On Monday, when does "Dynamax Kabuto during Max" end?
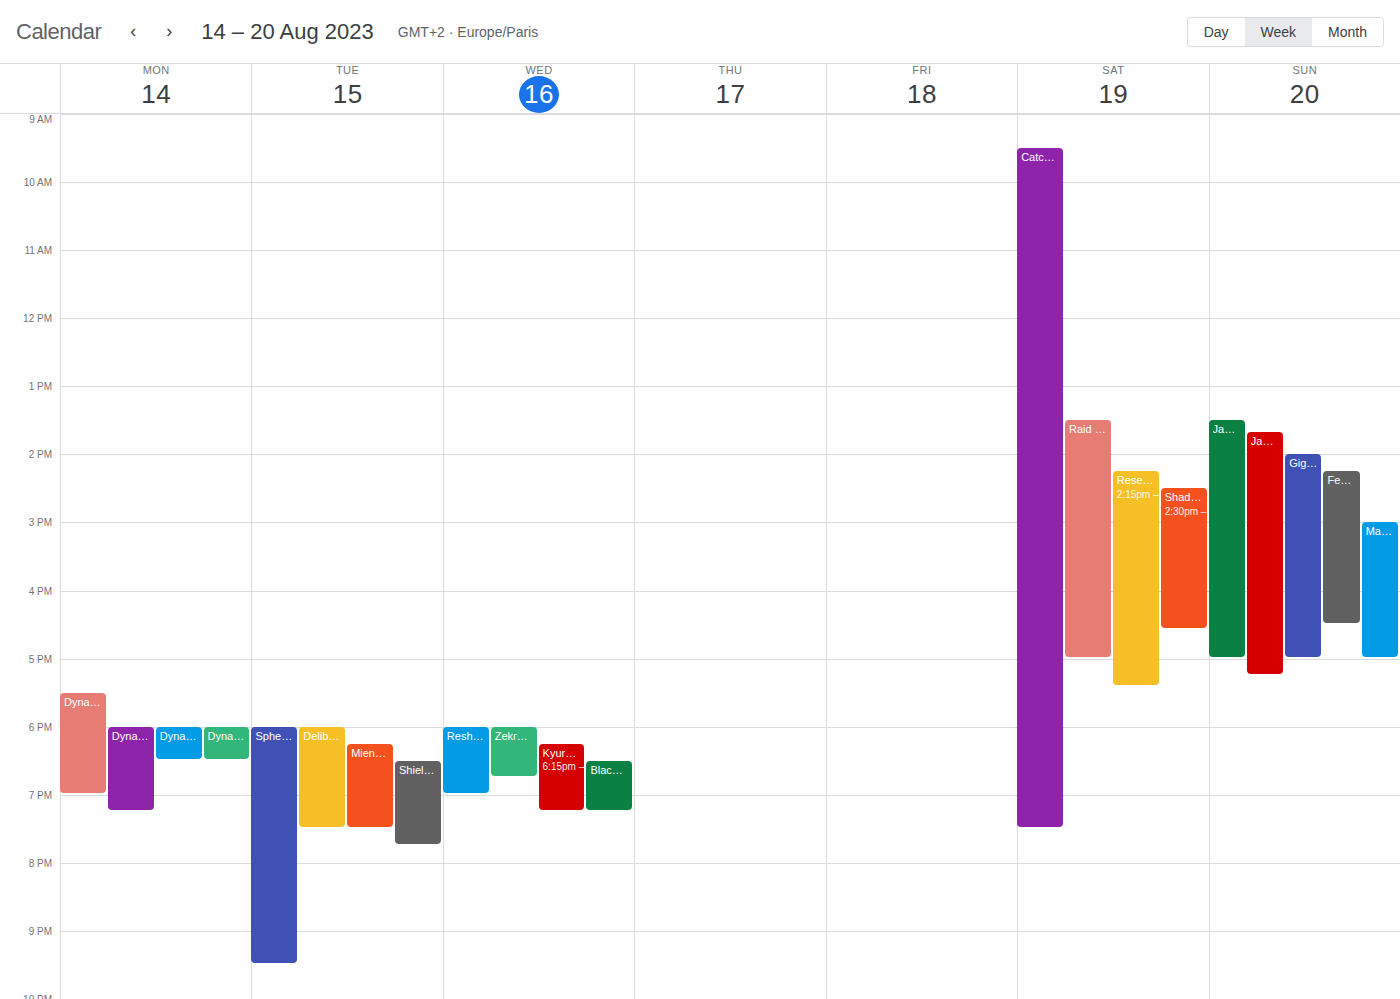
6:30 PM